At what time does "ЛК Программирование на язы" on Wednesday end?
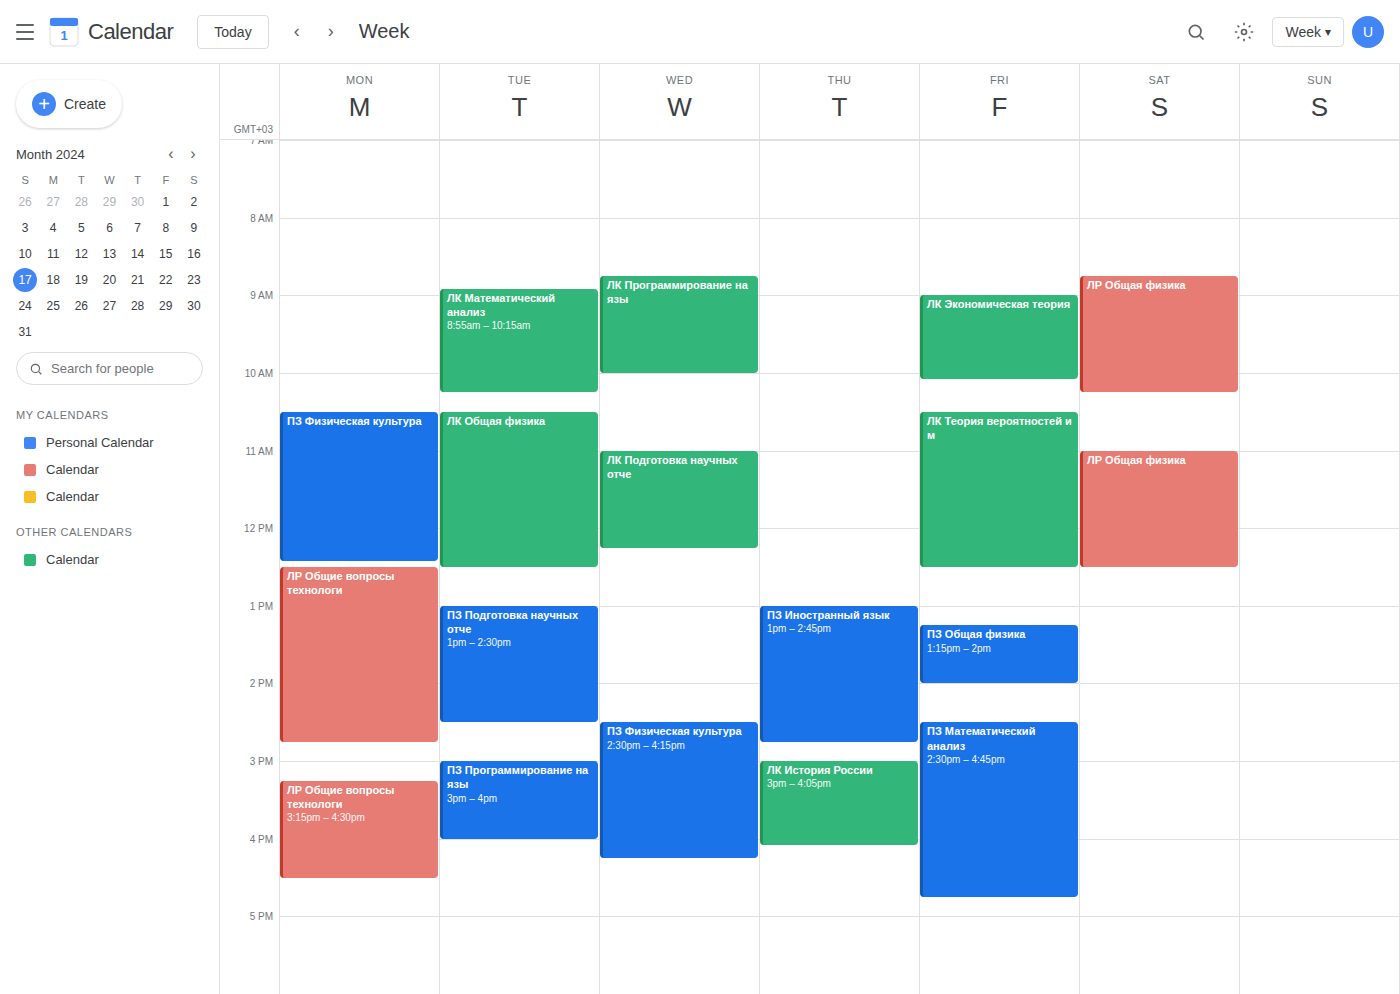
10:00 AM